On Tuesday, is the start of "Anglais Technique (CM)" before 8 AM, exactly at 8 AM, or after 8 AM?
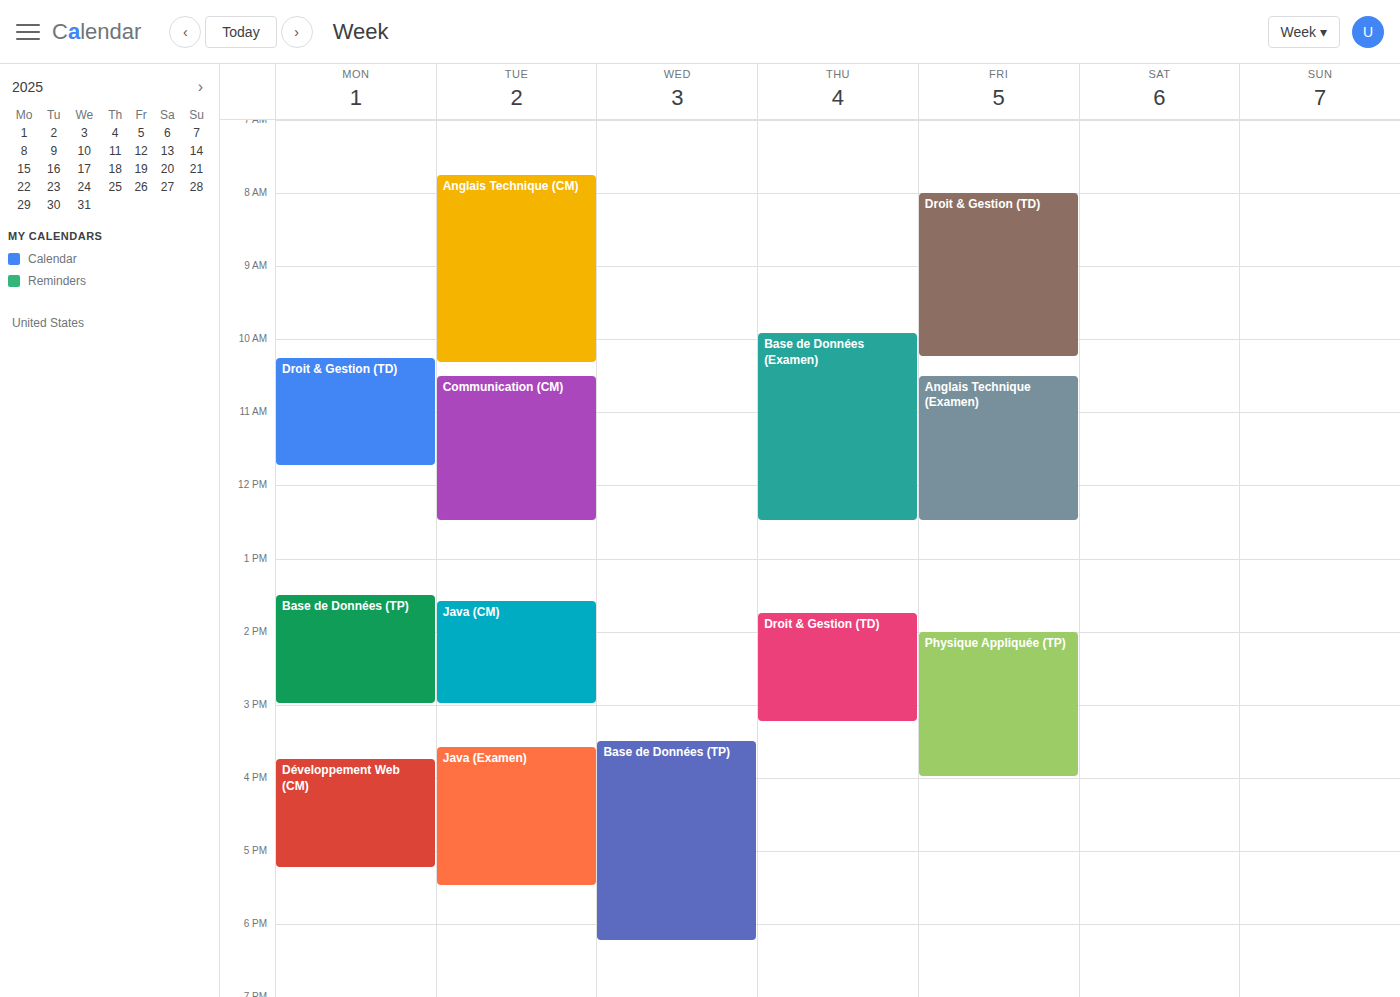
7:45 AM -- before 8 AM, 15 minutes above the 8 AM line.